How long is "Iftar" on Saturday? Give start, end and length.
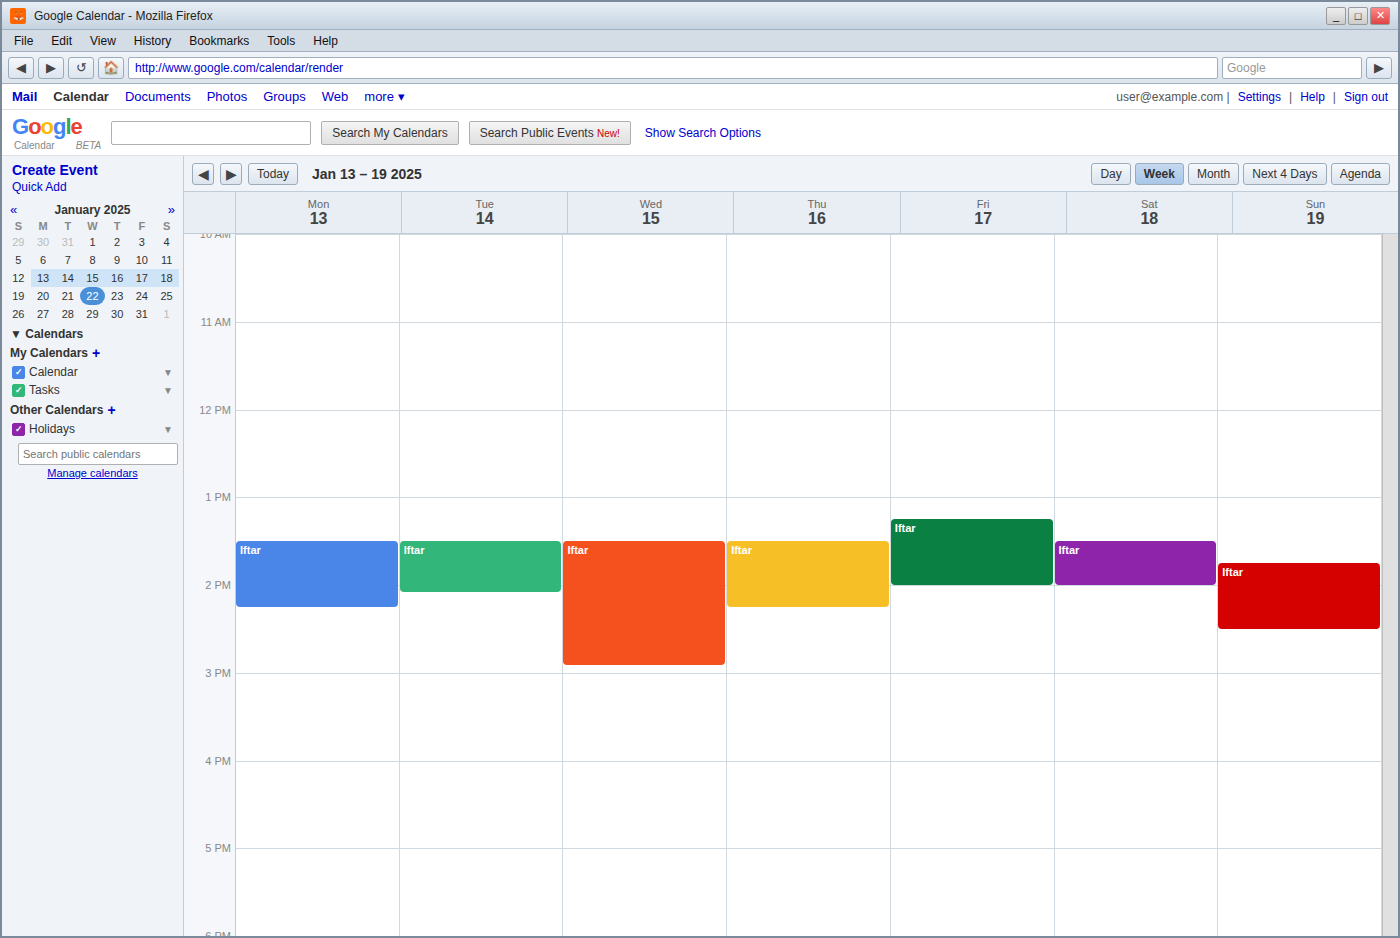
1:30 PM to 2:00 PM, 30 minutes